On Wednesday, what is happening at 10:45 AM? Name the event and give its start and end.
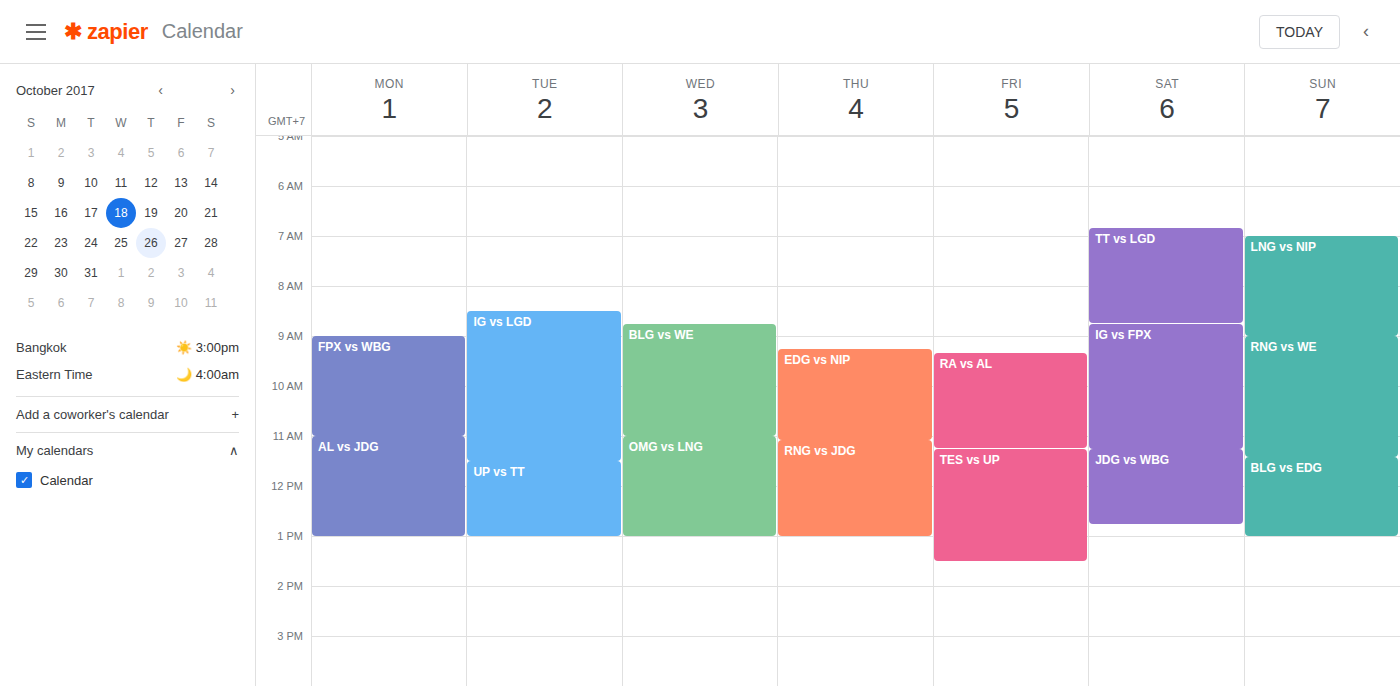
"BLG vs WE", 8:45 AM to 11:00 AM